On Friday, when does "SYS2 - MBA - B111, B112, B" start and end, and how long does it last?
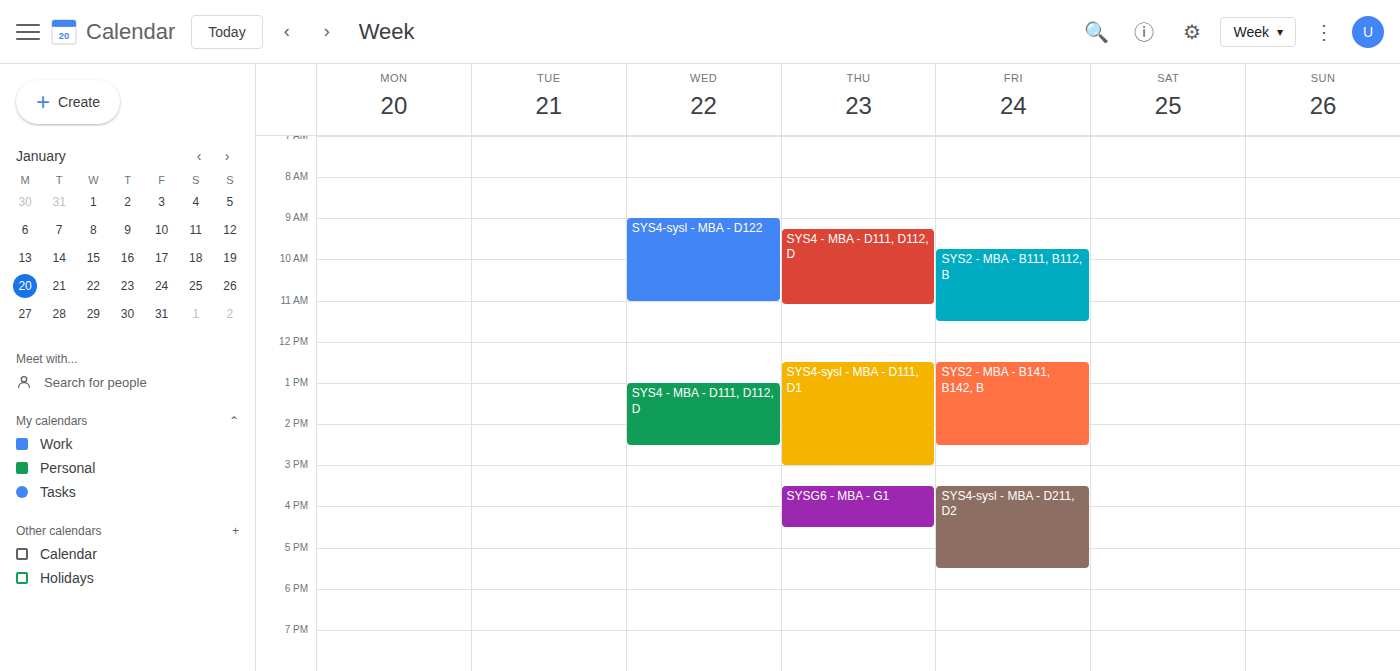
9:45 AM to 11:30 AM, 1 hour 45 minutes